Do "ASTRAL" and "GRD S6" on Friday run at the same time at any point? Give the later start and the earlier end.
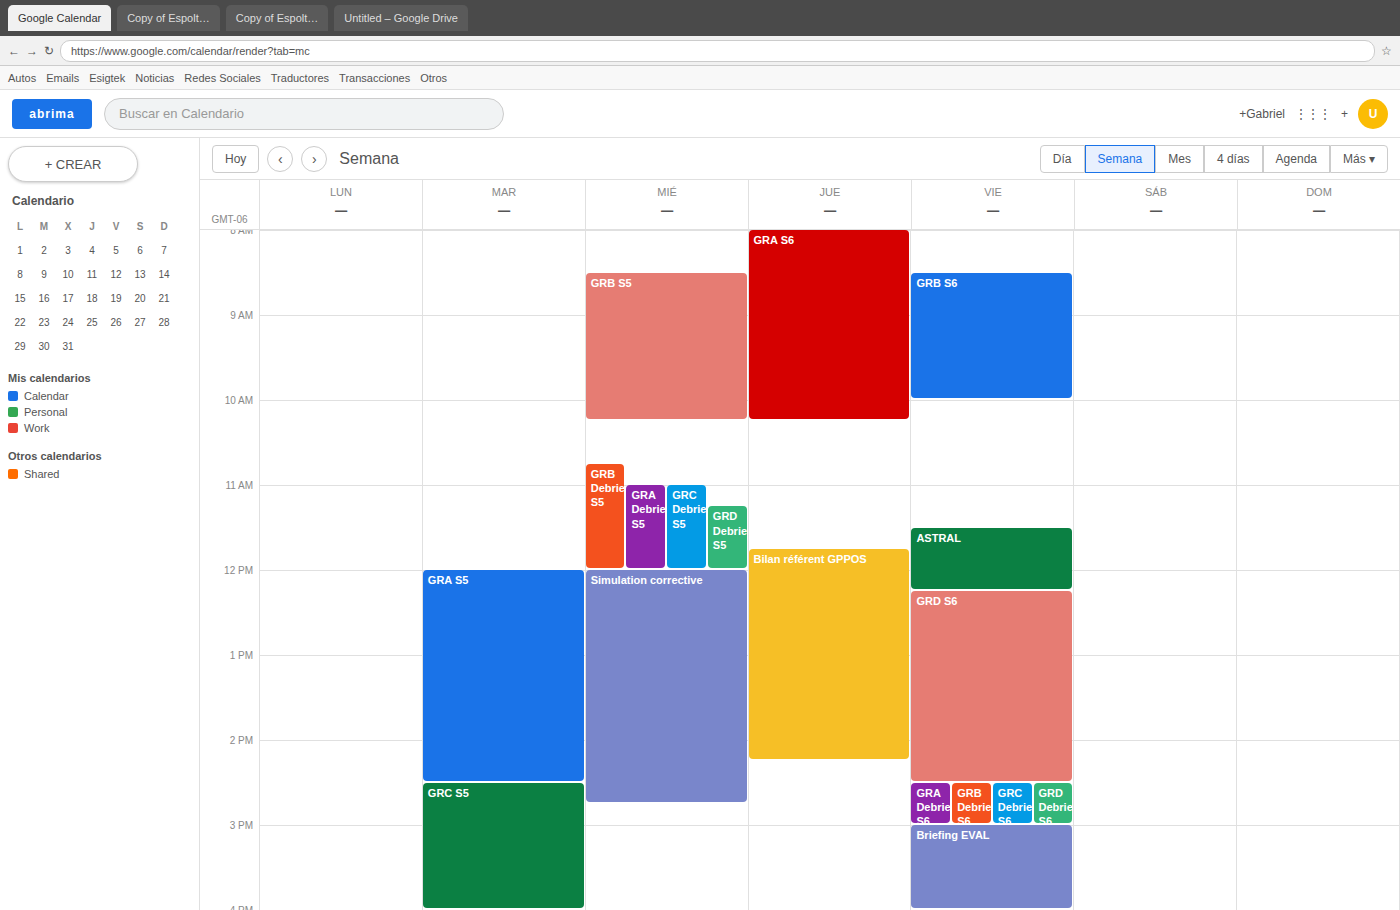
"ASTRAL" ends at 12:15 PM, exactly when "GRD S6" starts -- they touch but do not overlap.